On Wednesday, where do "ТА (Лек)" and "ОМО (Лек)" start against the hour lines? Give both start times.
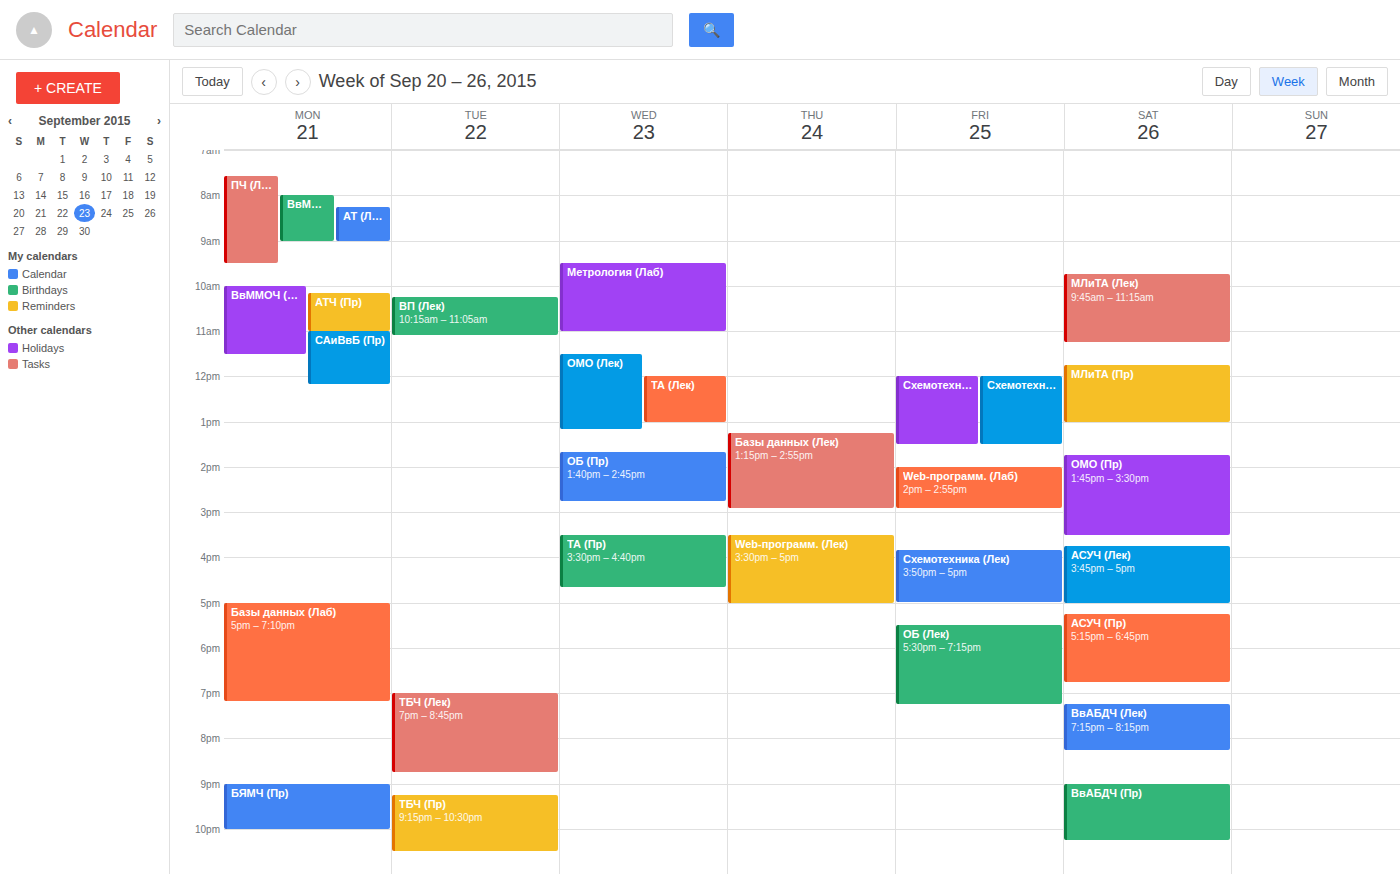
"ТА (Лек)": 12:00 PM, exactly on the 12 PM line. "ОМО (Лек)": 11:30 AM, halfway between the 11 AM and 12 PM lines.